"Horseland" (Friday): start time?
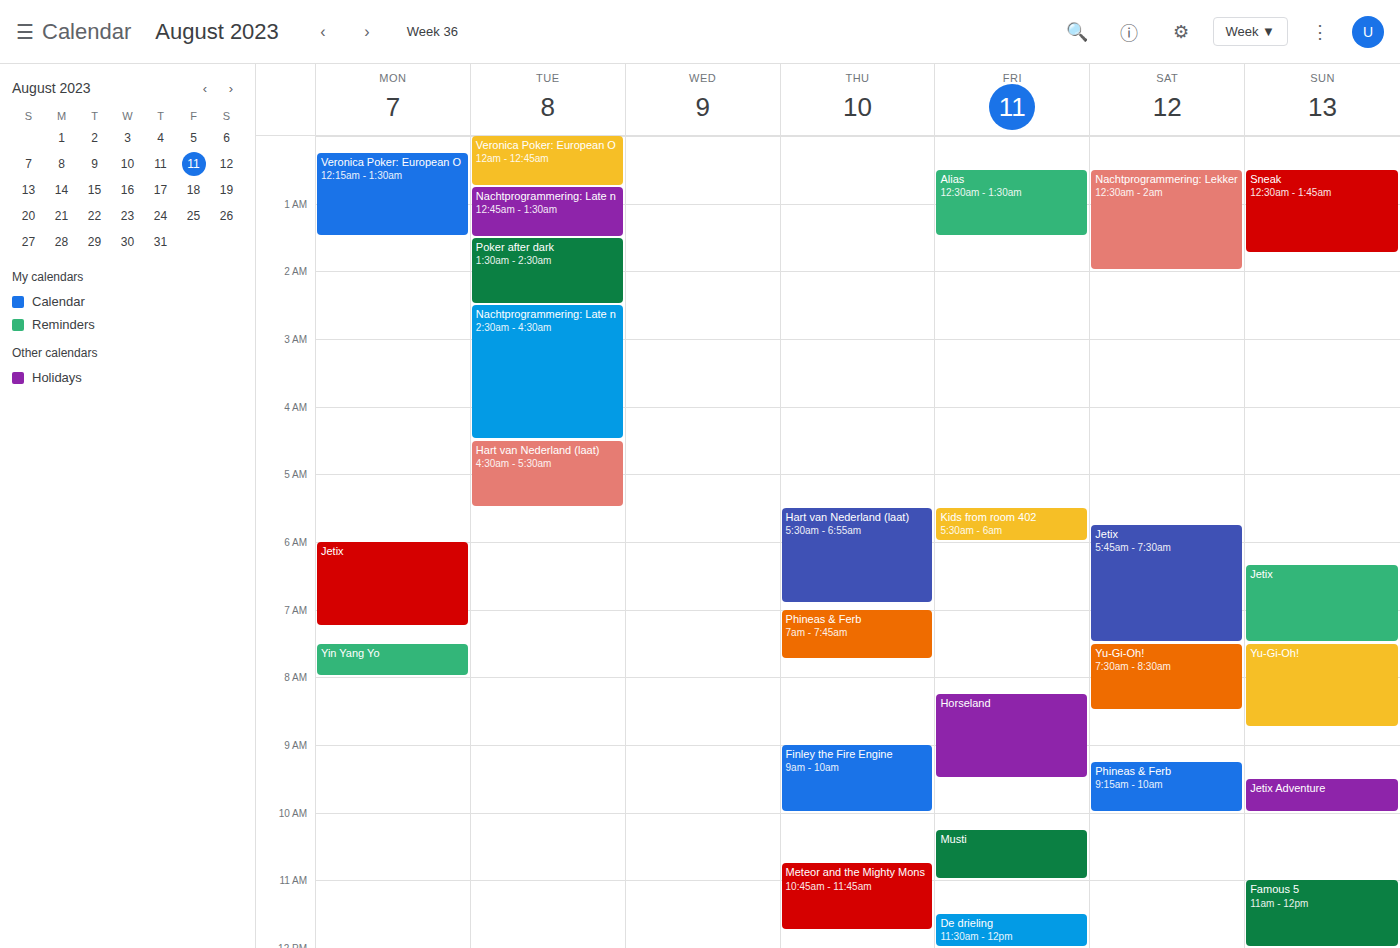
8:15 AM